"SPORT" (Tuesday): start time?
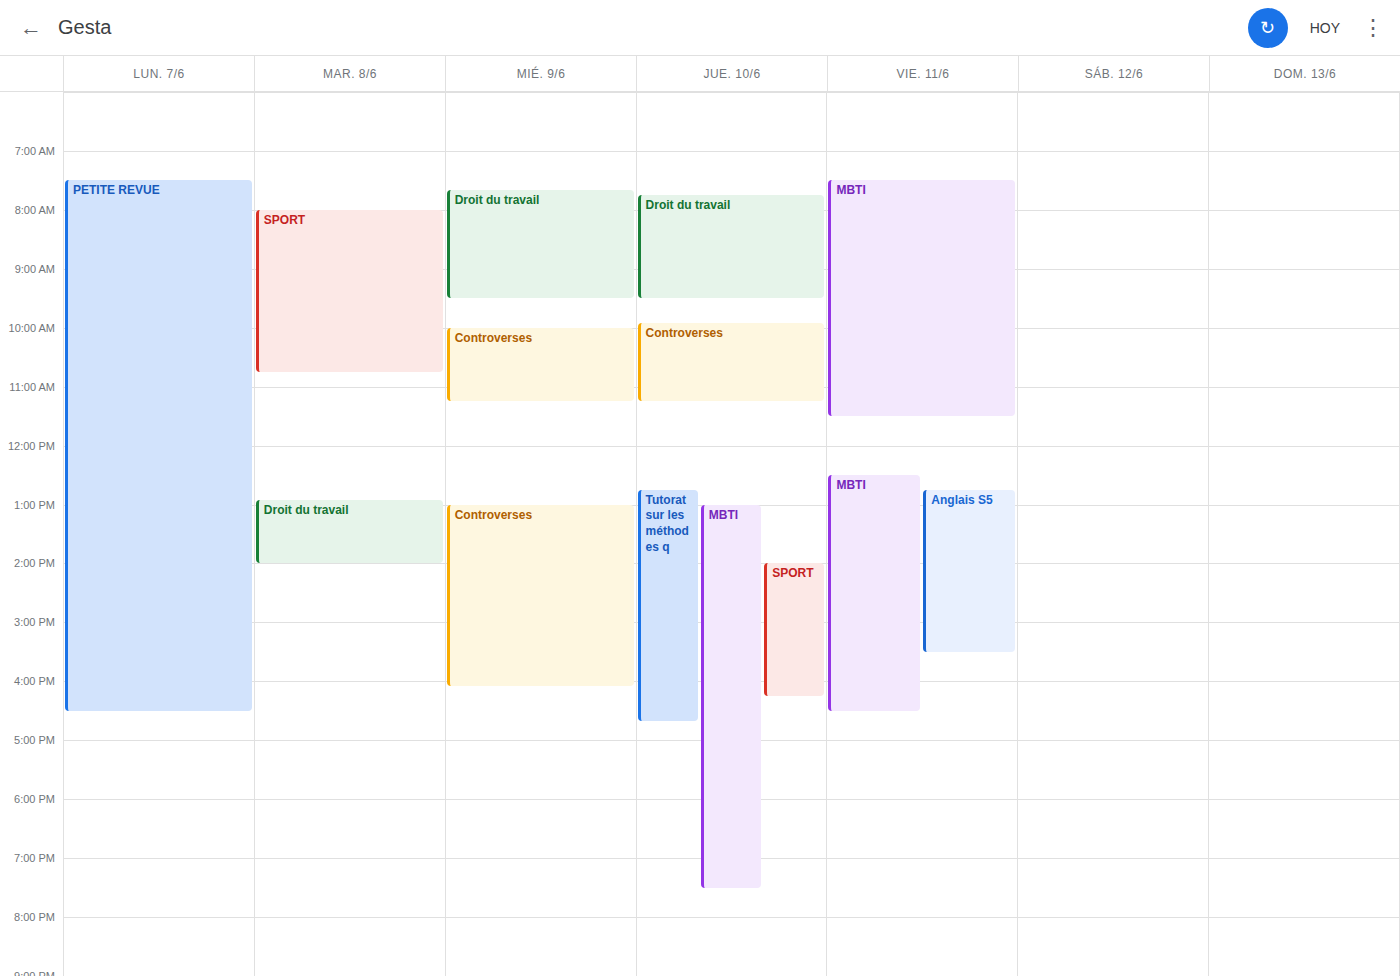
8:00 AM